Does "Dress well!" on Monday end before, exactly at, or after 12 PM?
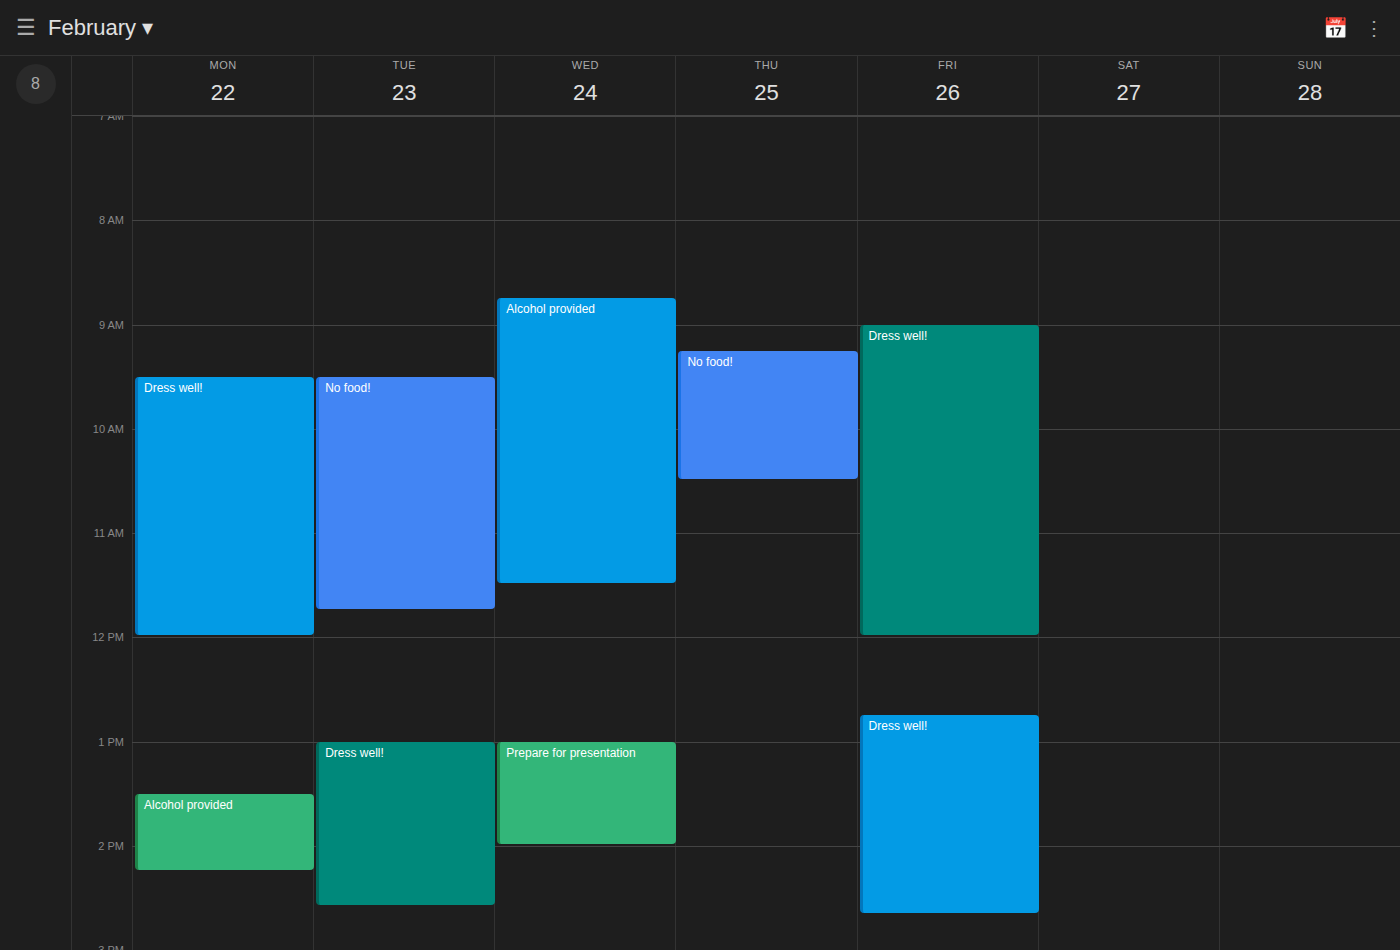
12:00 PM -- exactly at 12 PM, on the 12 PM line.